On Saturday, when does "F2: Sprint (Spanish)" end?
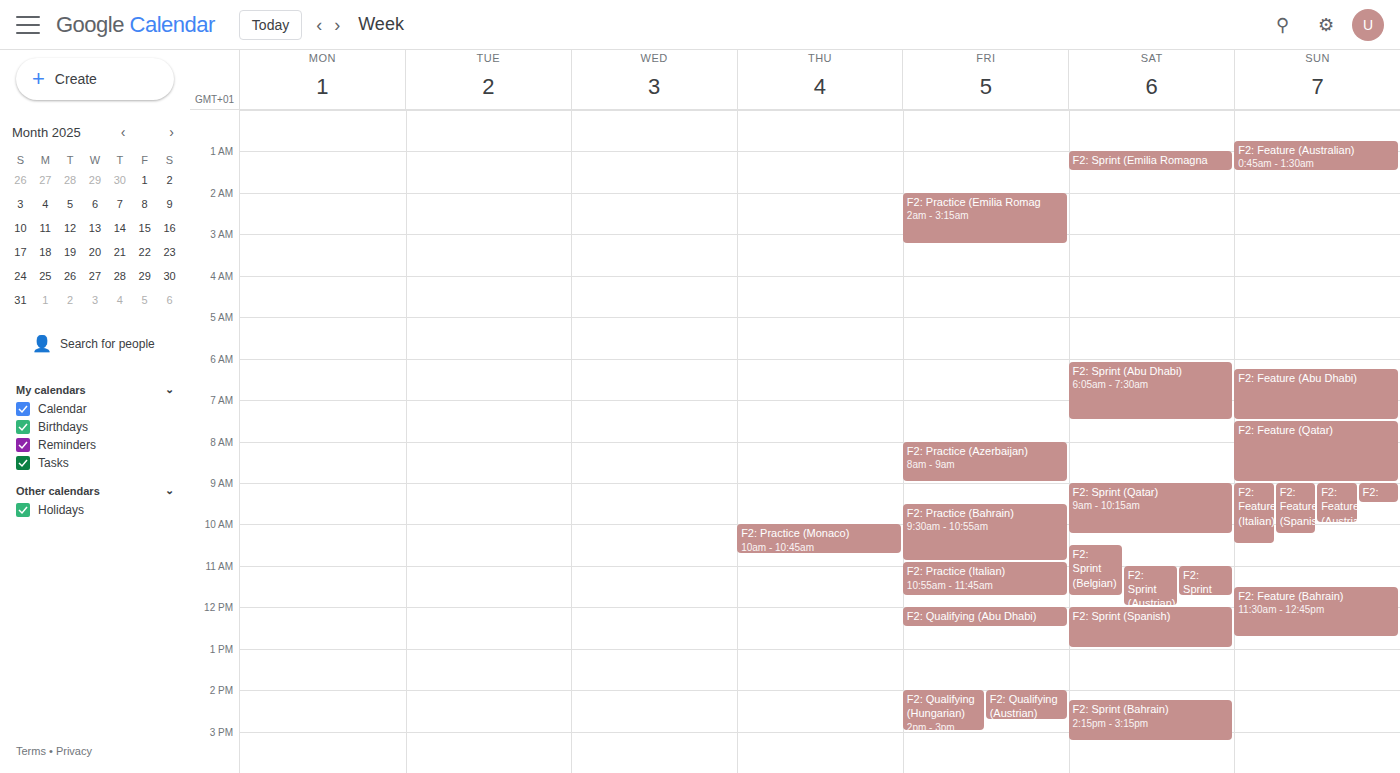
1:00 PM